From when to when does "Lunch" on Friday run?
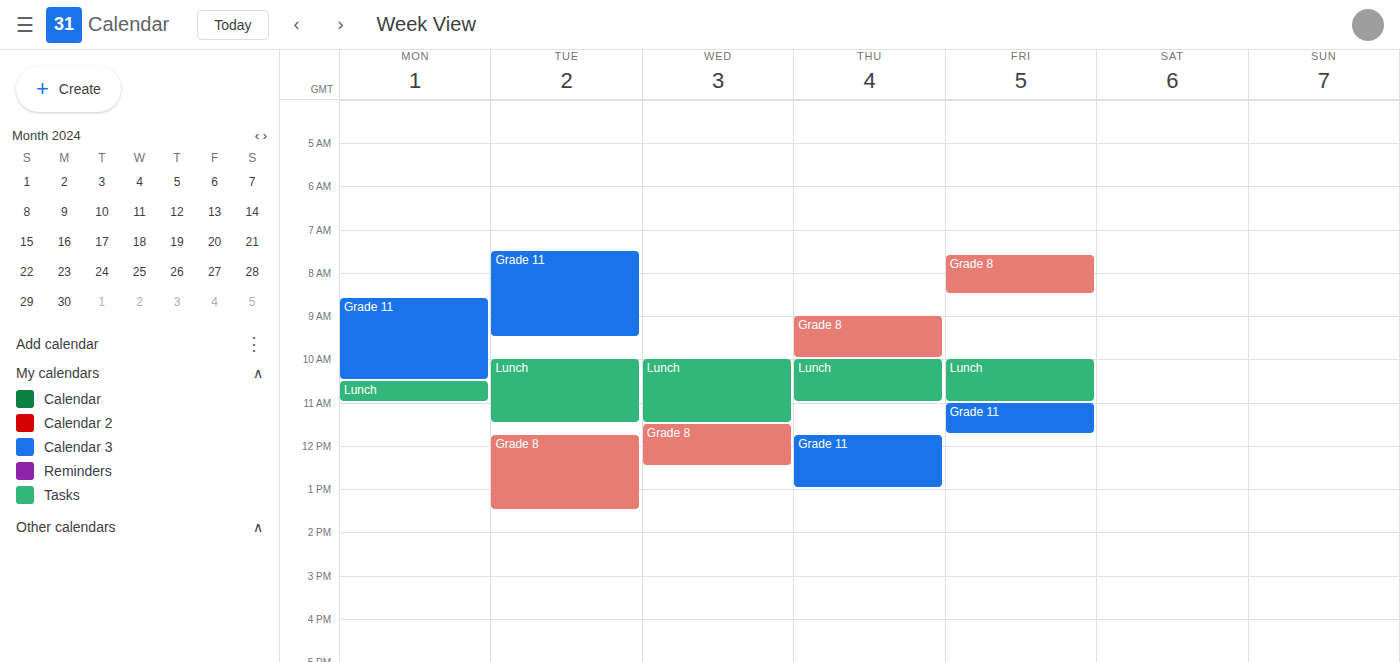
10:00 AM to 11:00 AM